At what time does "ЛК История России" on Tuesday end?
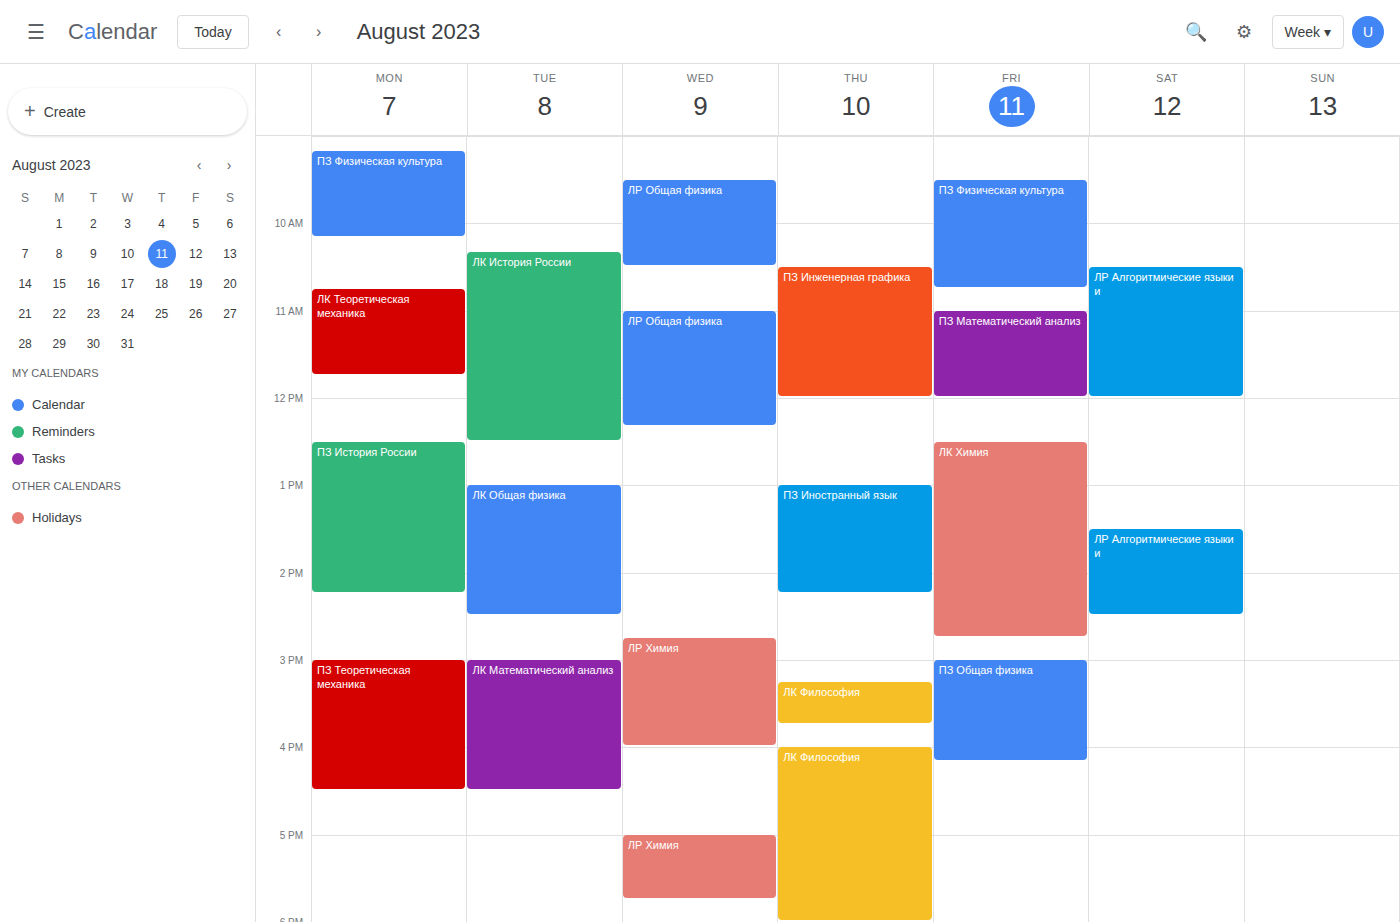
12:30 PM